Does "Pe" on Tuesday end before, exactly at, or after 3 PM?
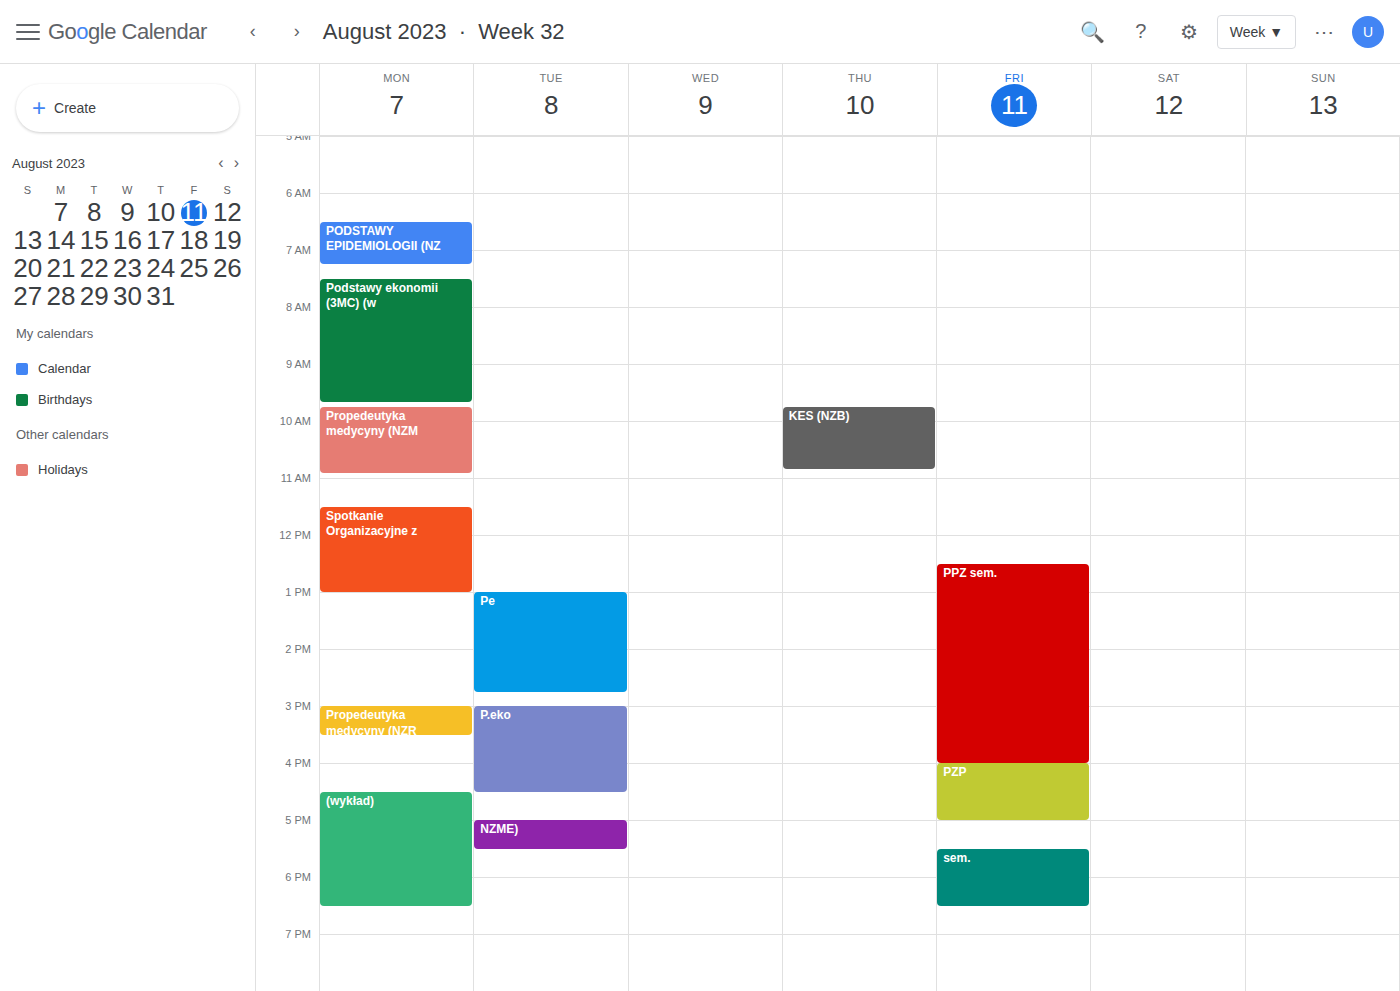
2:45 PM -- before 3 PM, 15 minutes above the 3 PM line.